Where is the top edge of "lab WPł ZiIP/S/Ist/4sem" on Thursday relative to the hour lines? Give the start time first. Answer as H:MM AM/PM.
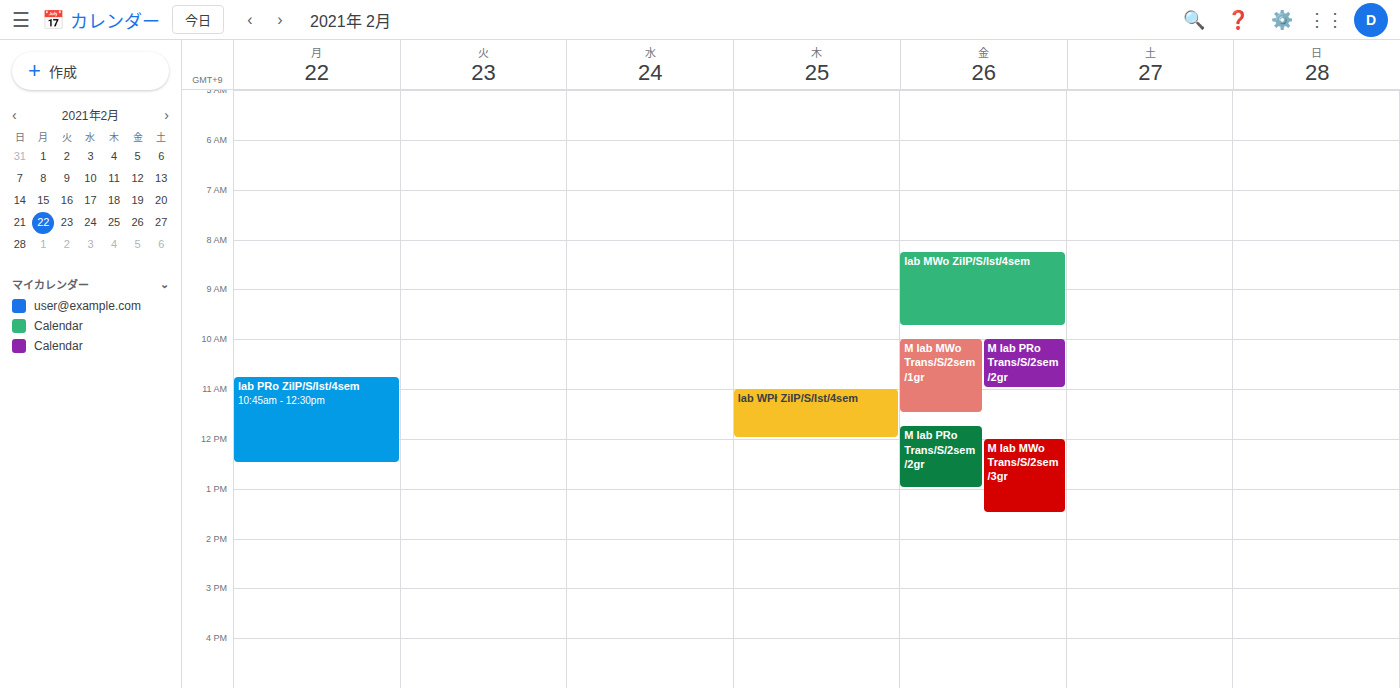
11:00 AM -- exactly on the 11 AM line.